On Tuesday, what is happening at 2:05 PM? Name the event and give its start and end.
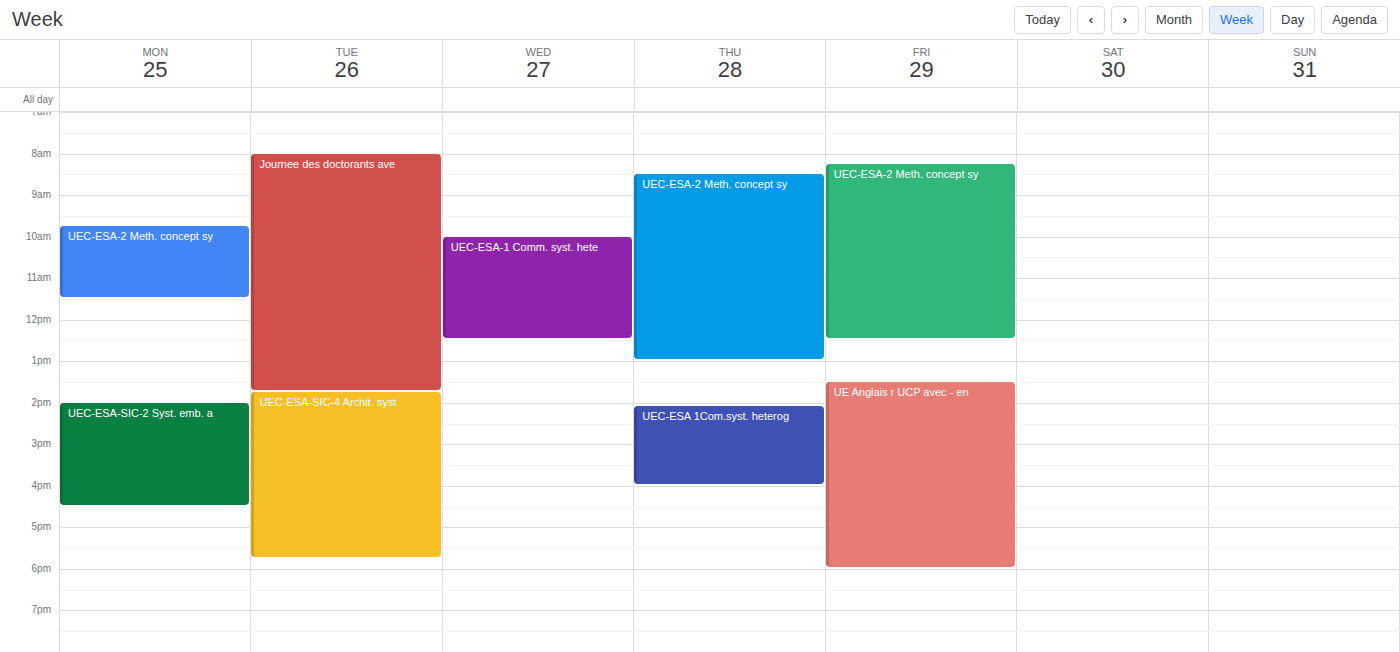
"UEC-ESA-SIC-4 Archit. syst", 1:45 PM to 5:45 PM